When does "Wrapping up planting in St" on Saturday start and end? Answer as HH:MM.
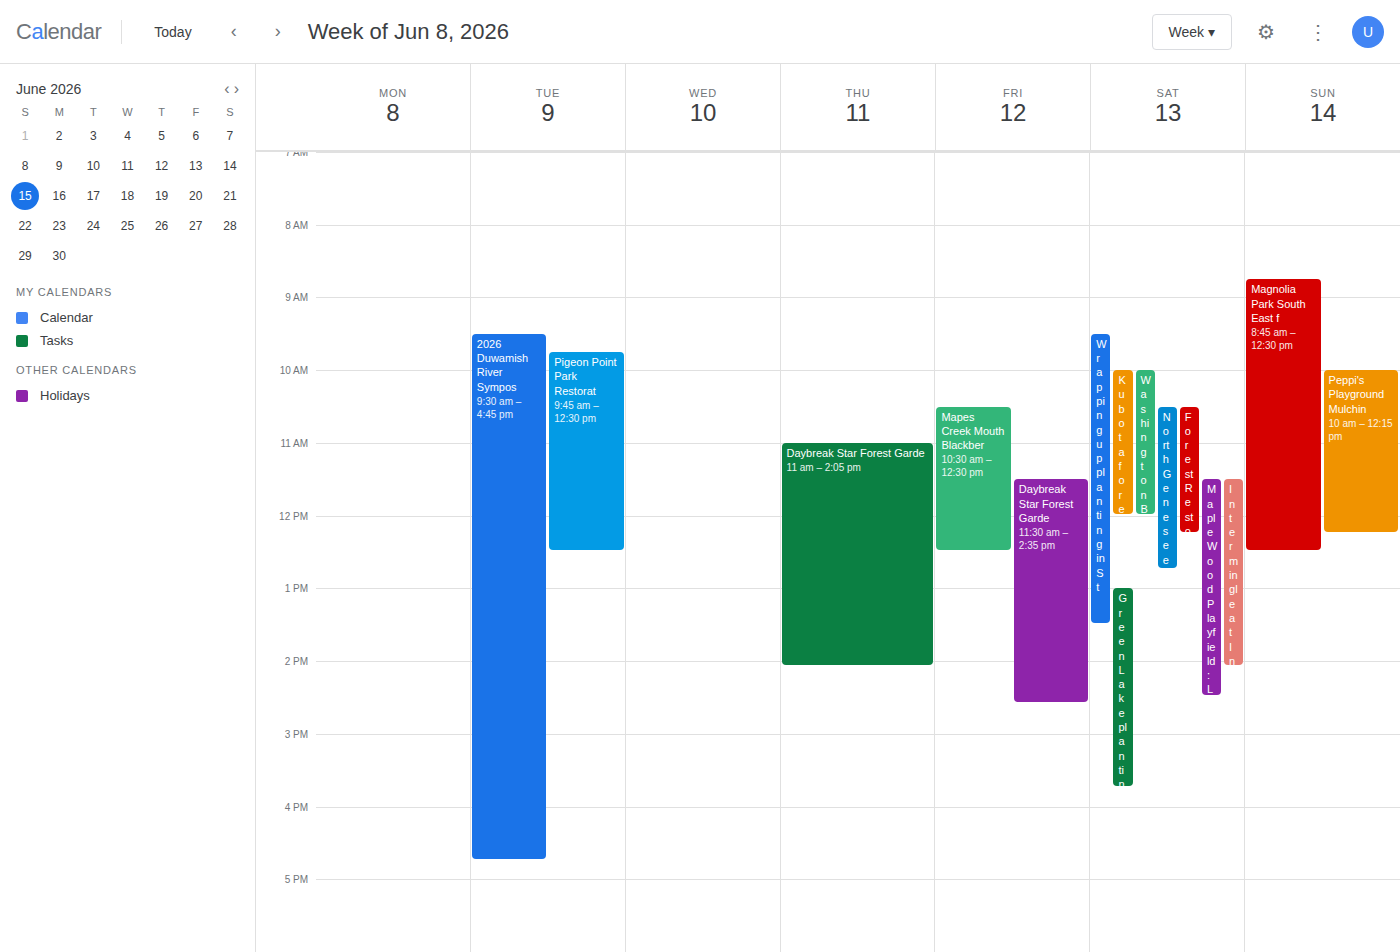
09:30 to 13:30